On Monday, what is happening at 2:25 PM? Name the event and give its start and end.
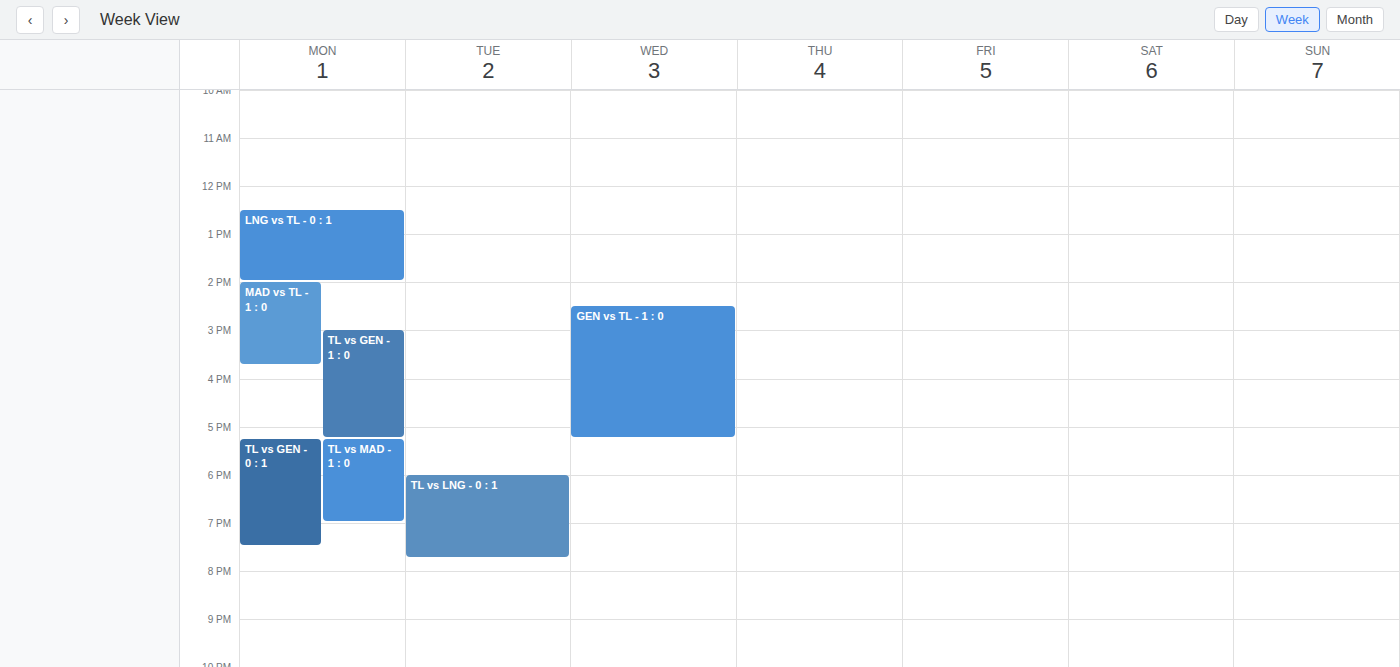
"MAD vs TL - 1 : 0", 2:00 PM to 3:45 PM